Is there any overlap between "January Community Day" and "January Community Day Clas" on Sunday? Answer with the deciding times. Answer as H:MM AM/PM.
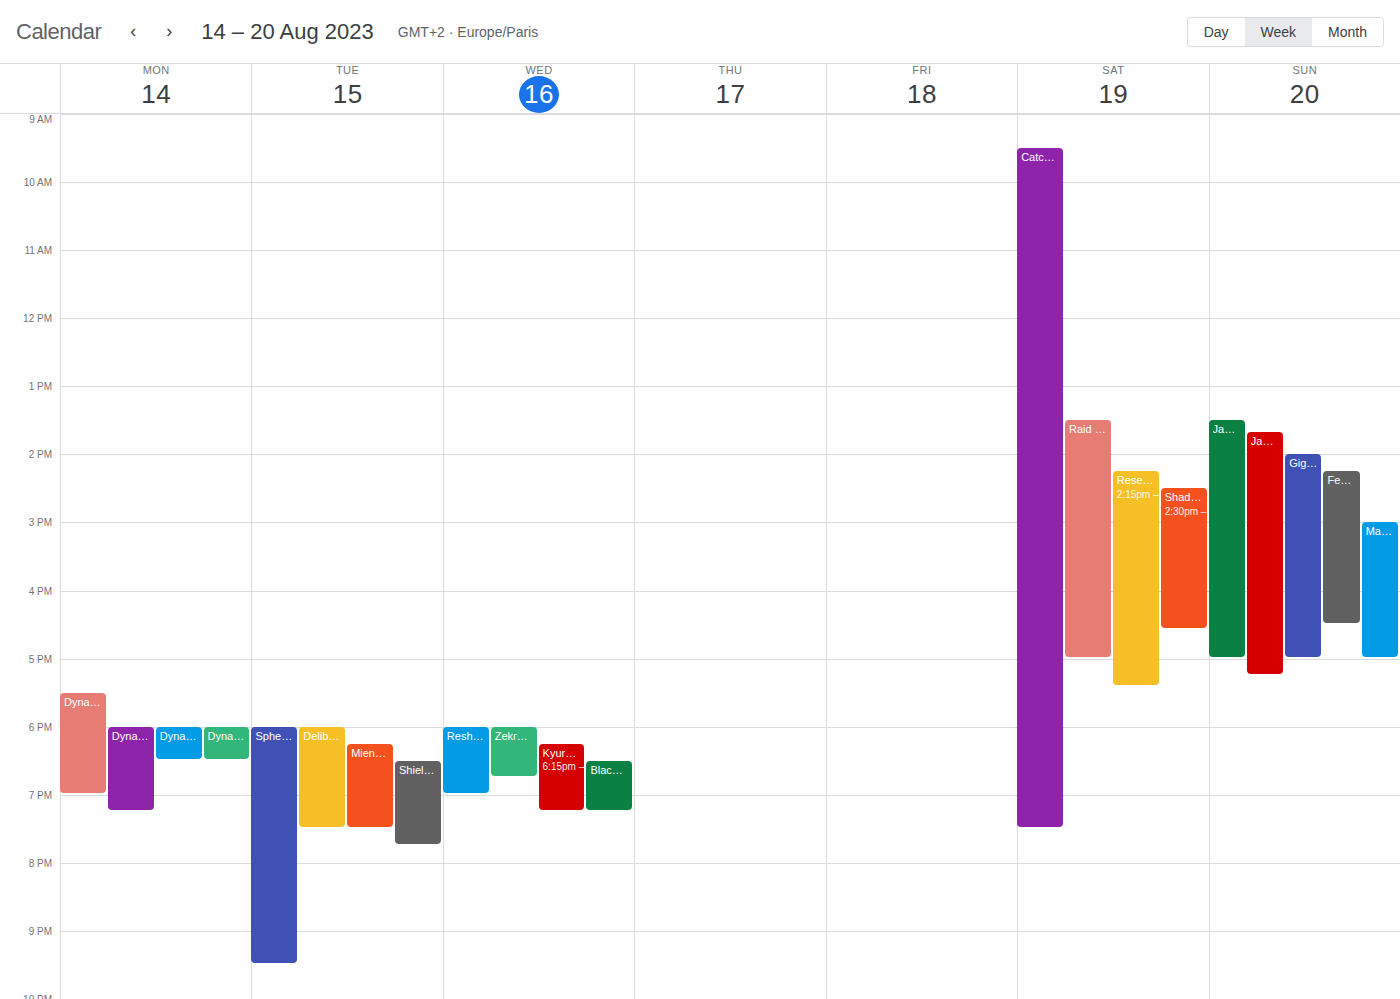
"January Community Day Clas" starts at 1:40 PM, before "January Community Day" ends at 5:00 PM -- they overlap.